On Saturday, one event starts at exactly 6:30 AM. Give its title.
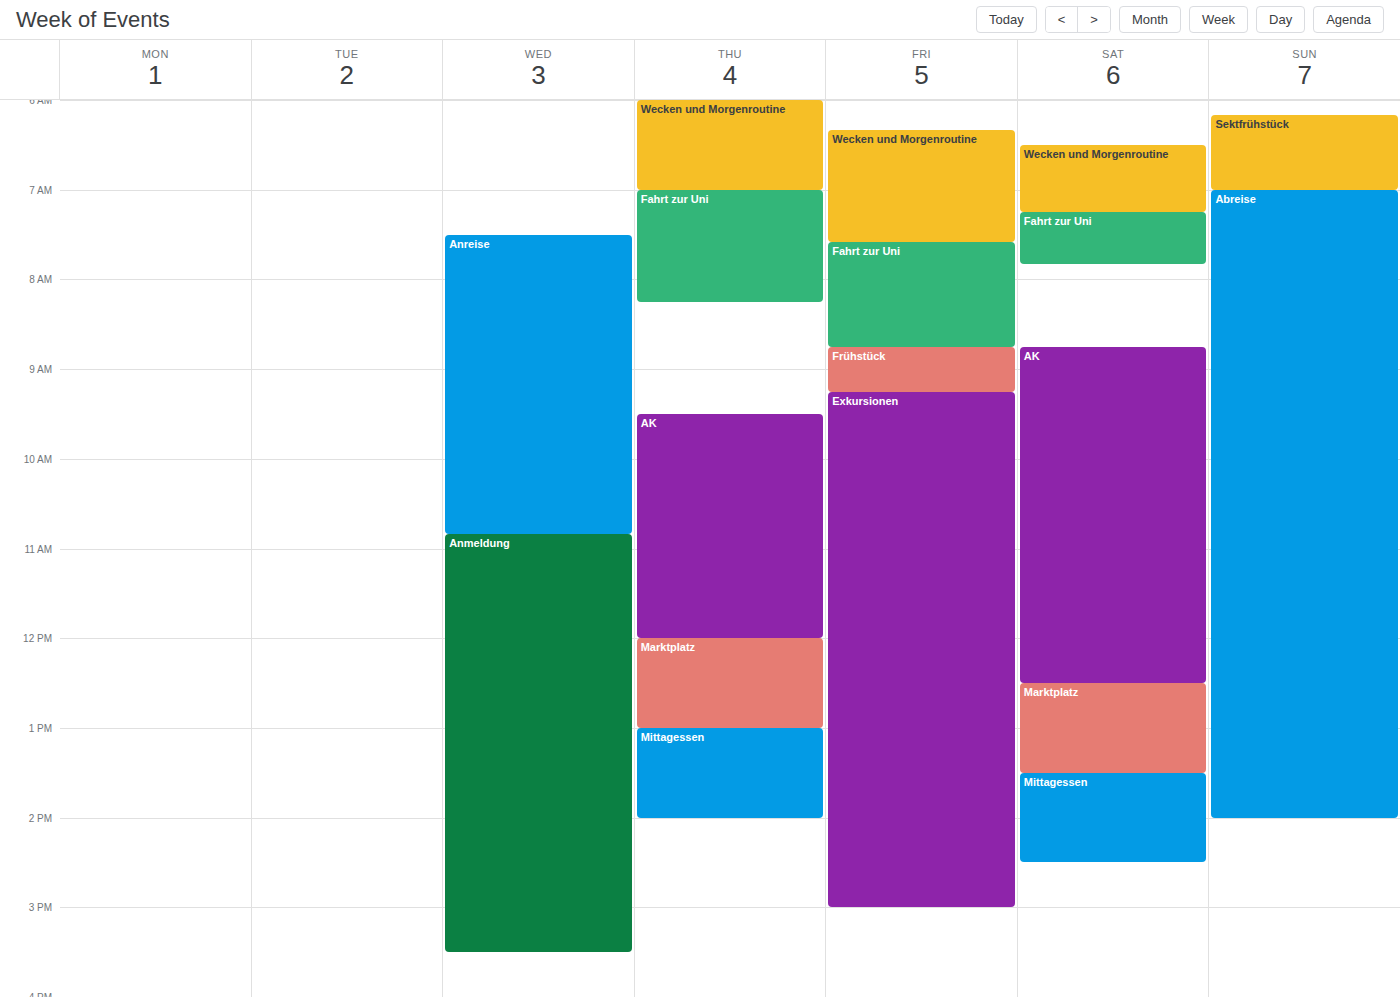
"Wecken und Morgenroutine"